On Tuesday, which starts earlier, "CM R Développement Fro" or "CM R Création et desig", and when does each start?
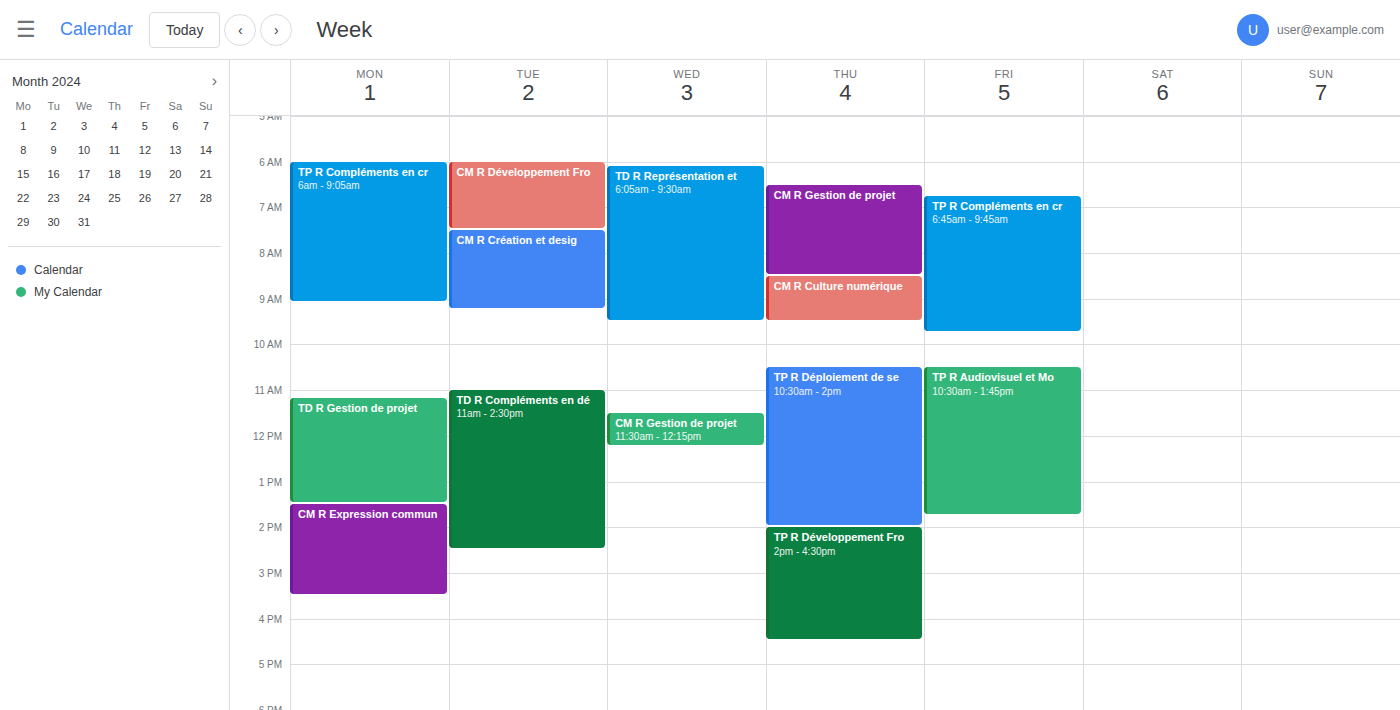
"CM R Développement Fro" 6:00 AM; "CM R Création et desig" 7:30 AM.